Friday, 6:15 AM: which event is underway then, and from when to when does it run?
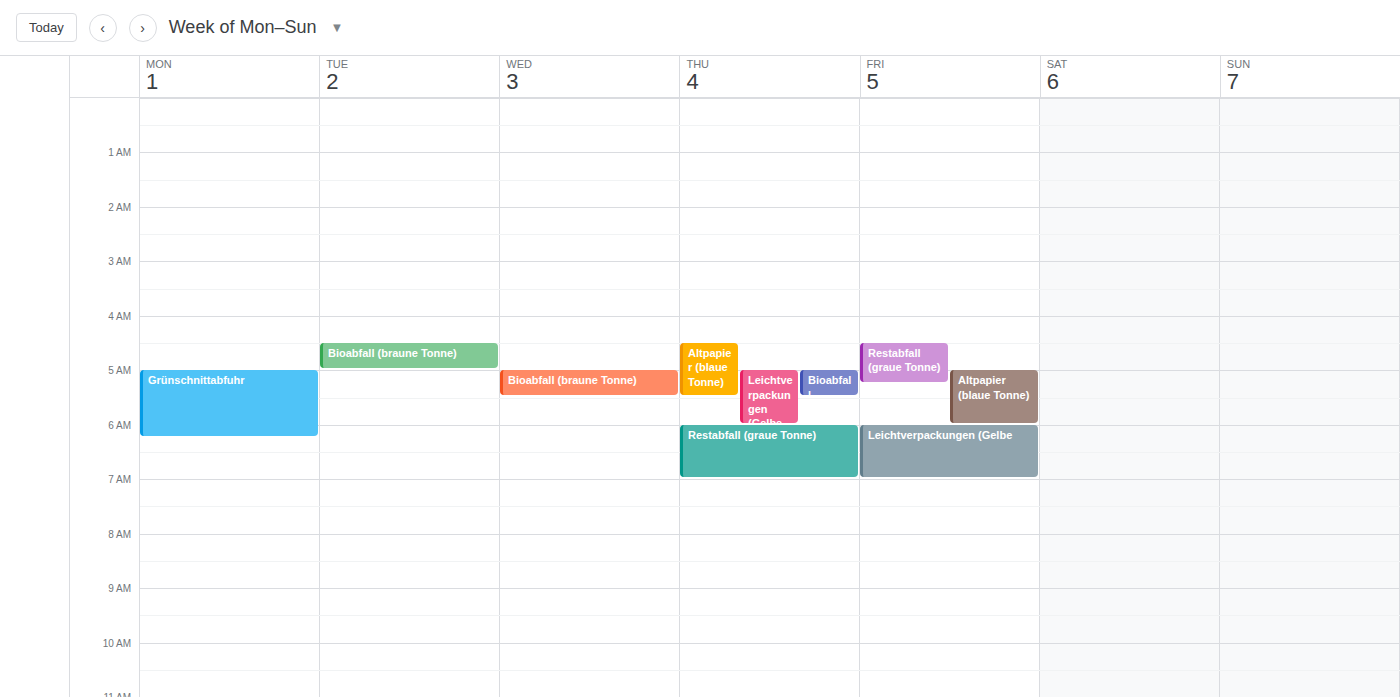
"Leichtverpackungen (Gelbe", 6:00 AM to 7:00 AM